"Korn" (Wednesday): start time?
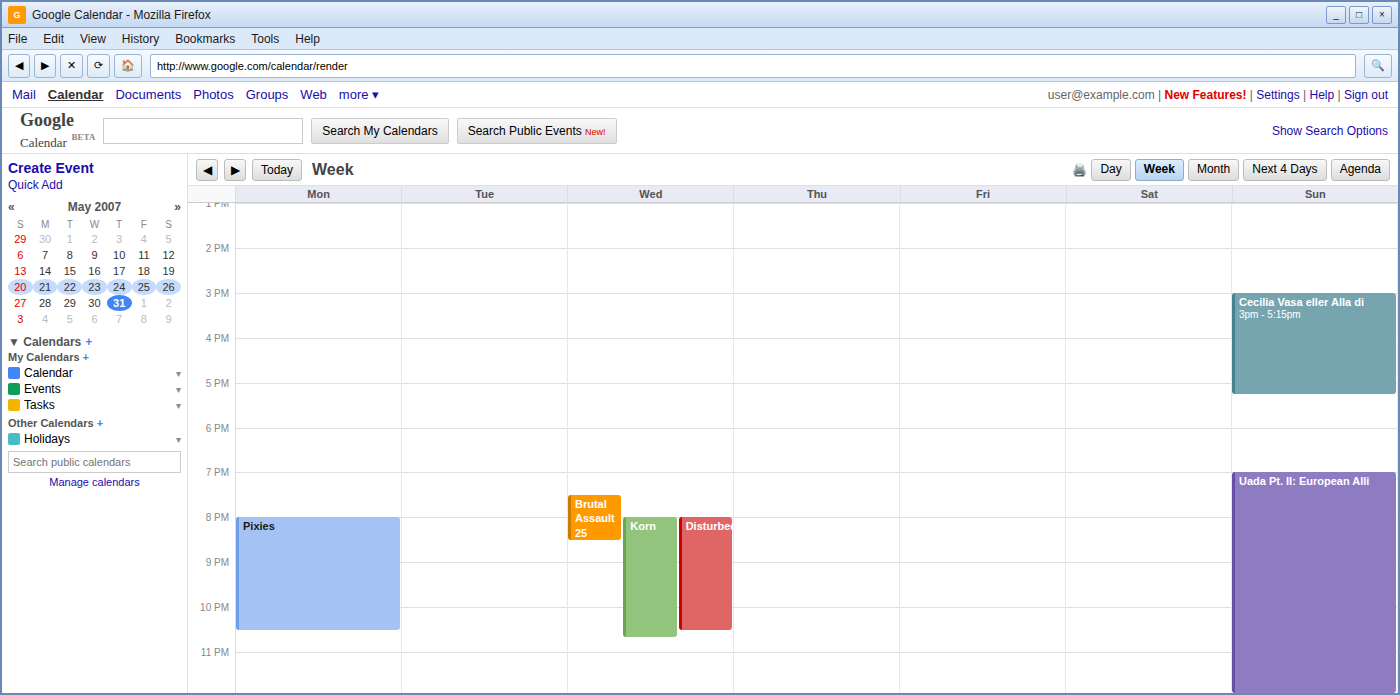
20:00